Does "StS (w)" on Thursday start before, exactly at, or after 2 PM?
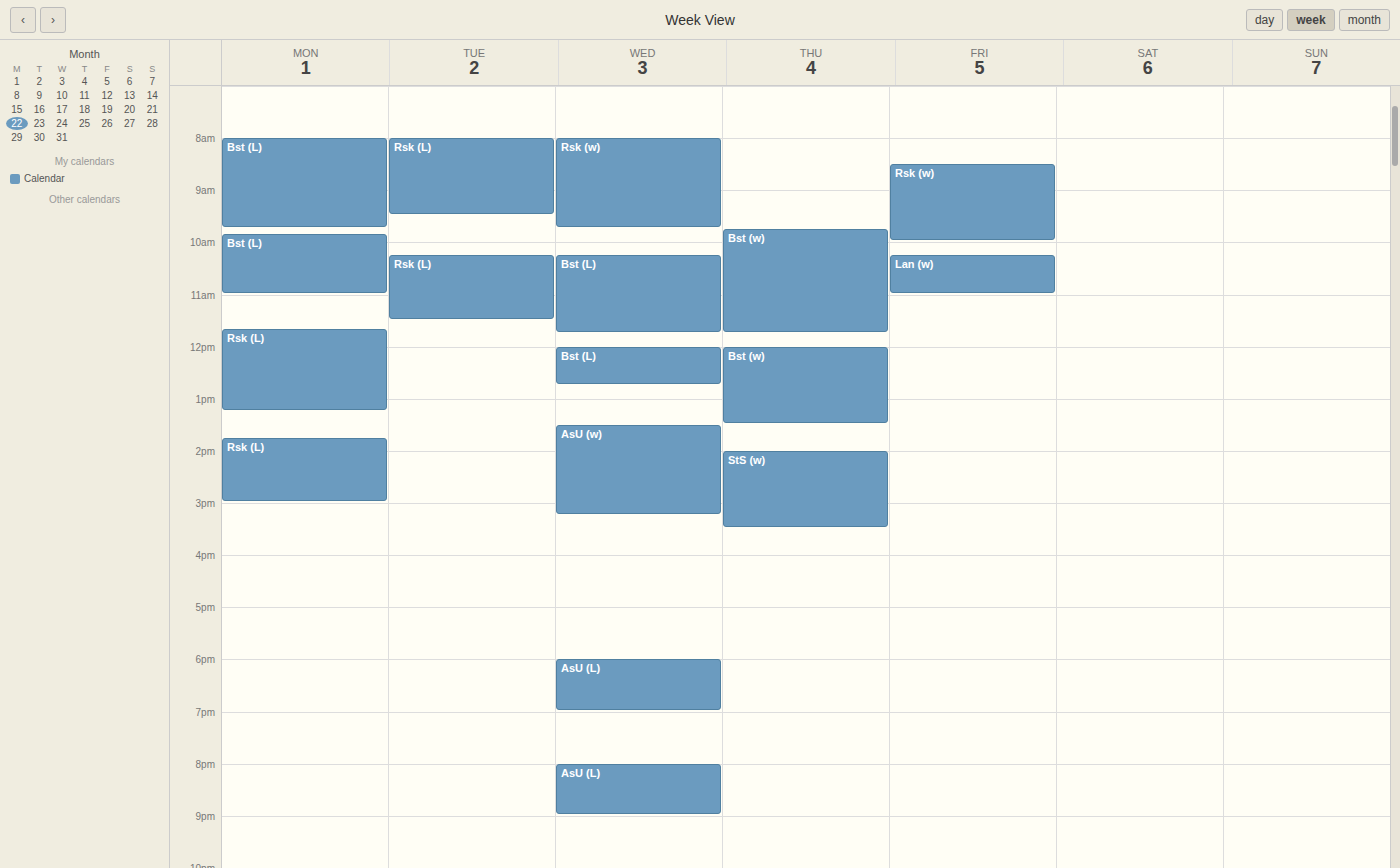
2:00 PM -- exactly at 2 PM, on the 2 PM line.